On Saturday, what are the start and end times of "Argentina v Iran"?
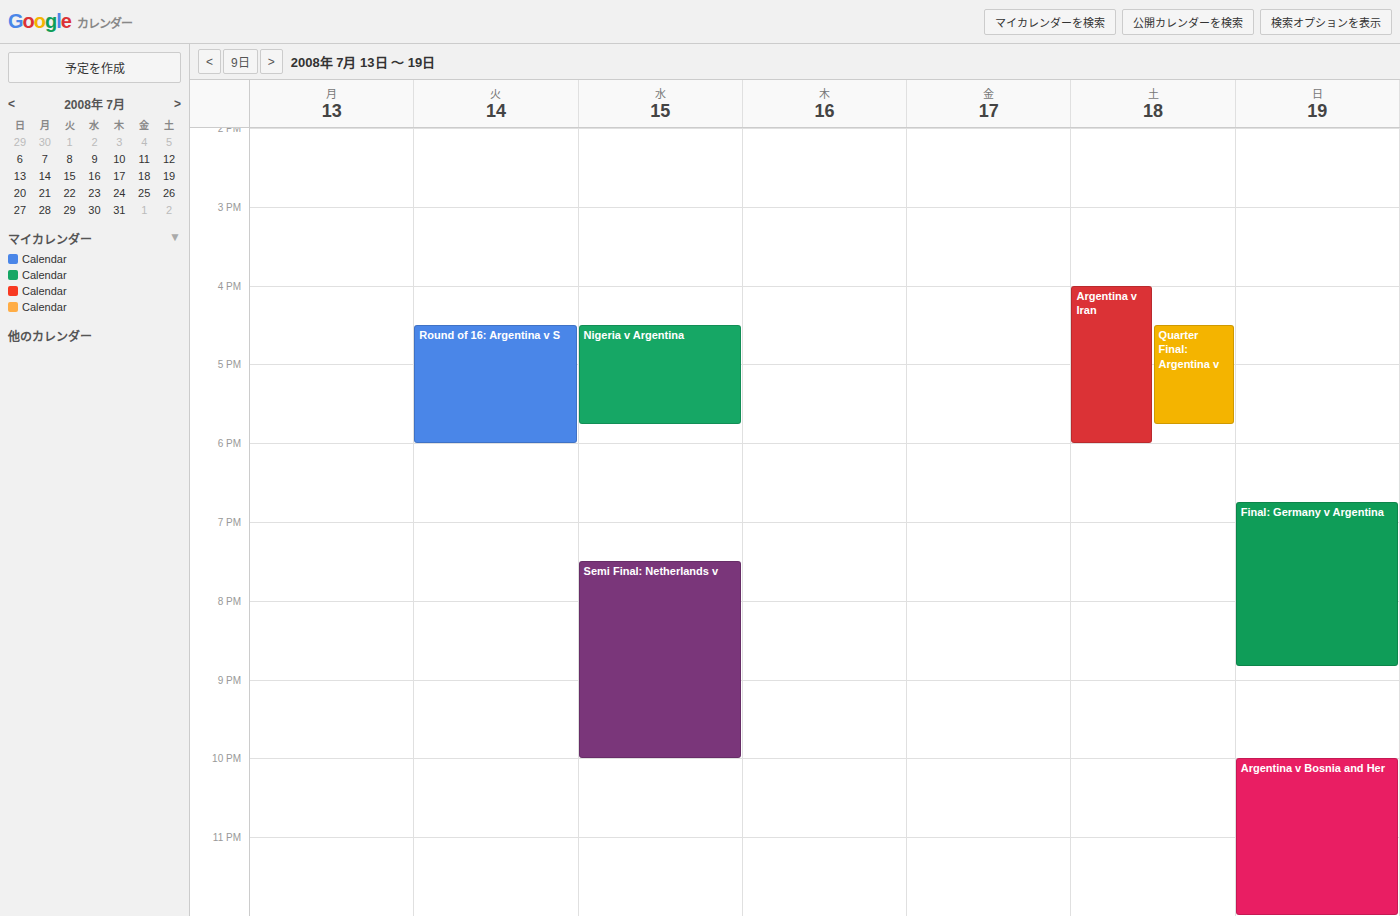
4:00 PM to 6:00 PM